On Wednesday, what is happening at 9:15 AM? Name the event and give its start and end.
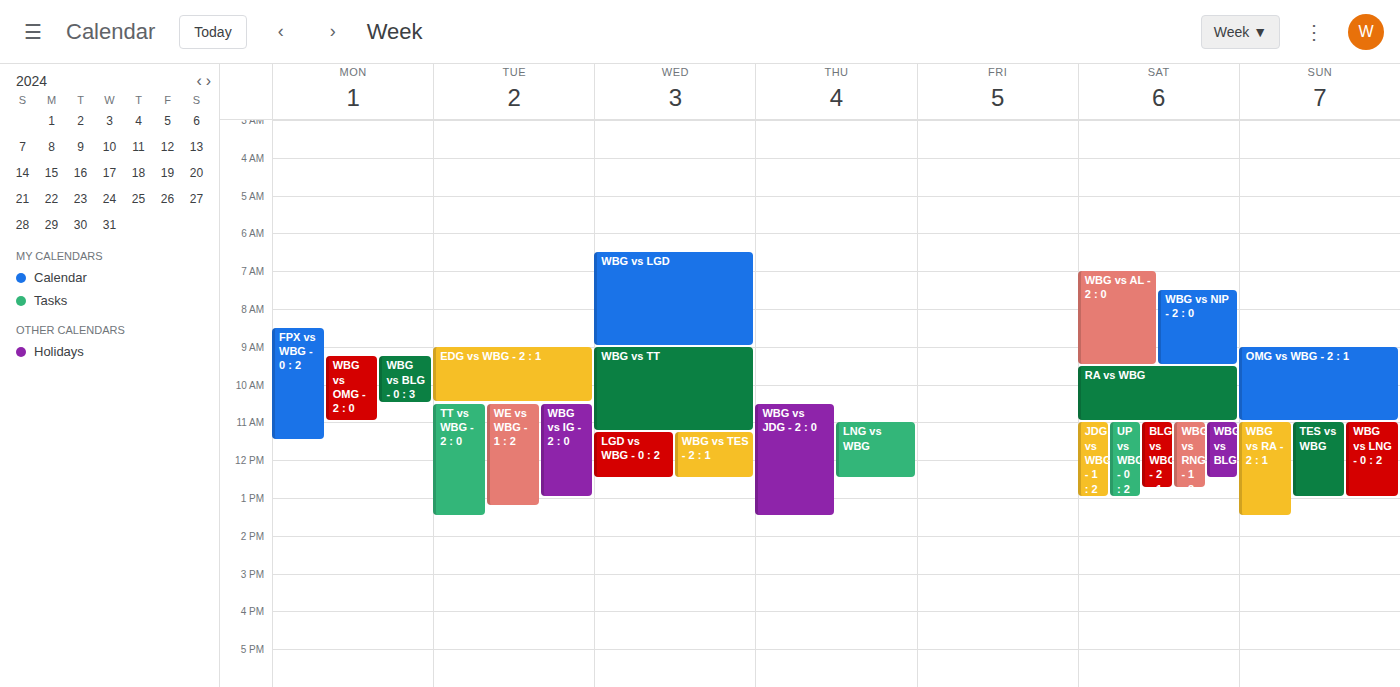
"WBG vs TT", 9:00 AM to 11:15 AM